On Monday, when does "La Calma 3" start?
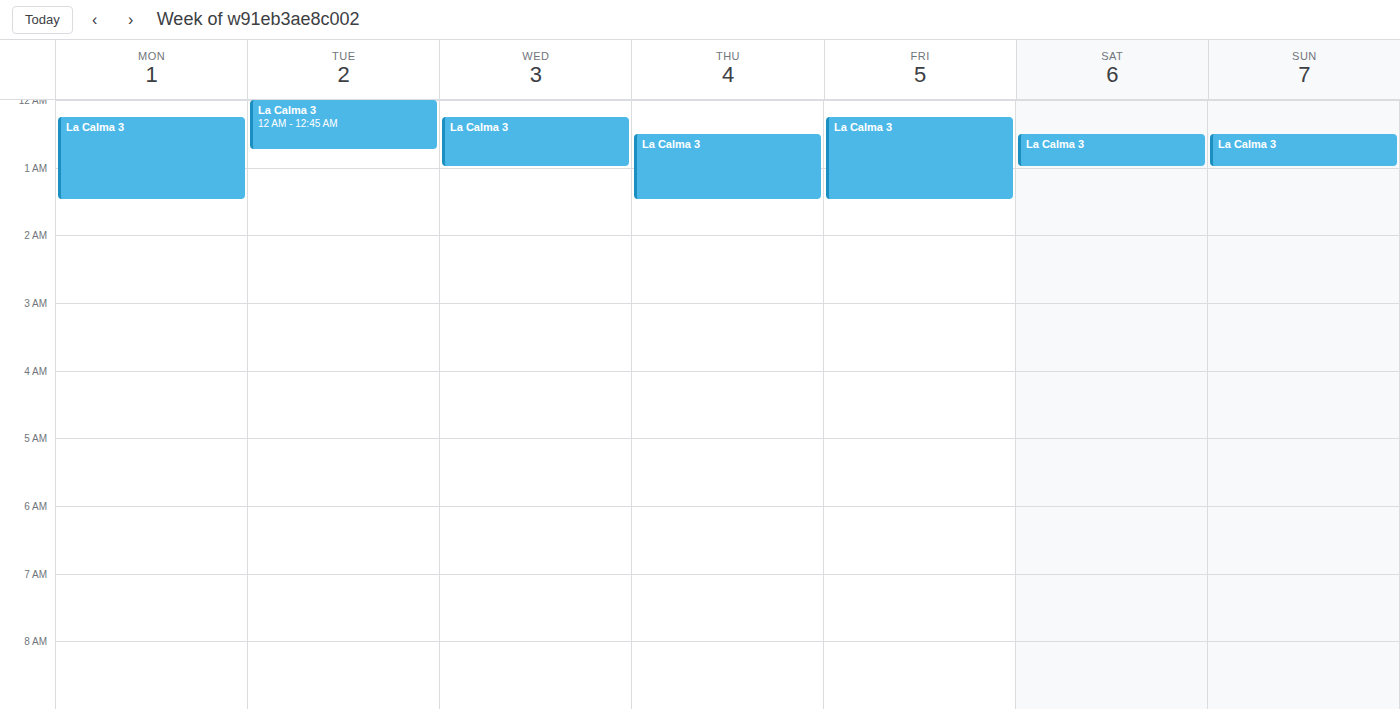
12:15 AM